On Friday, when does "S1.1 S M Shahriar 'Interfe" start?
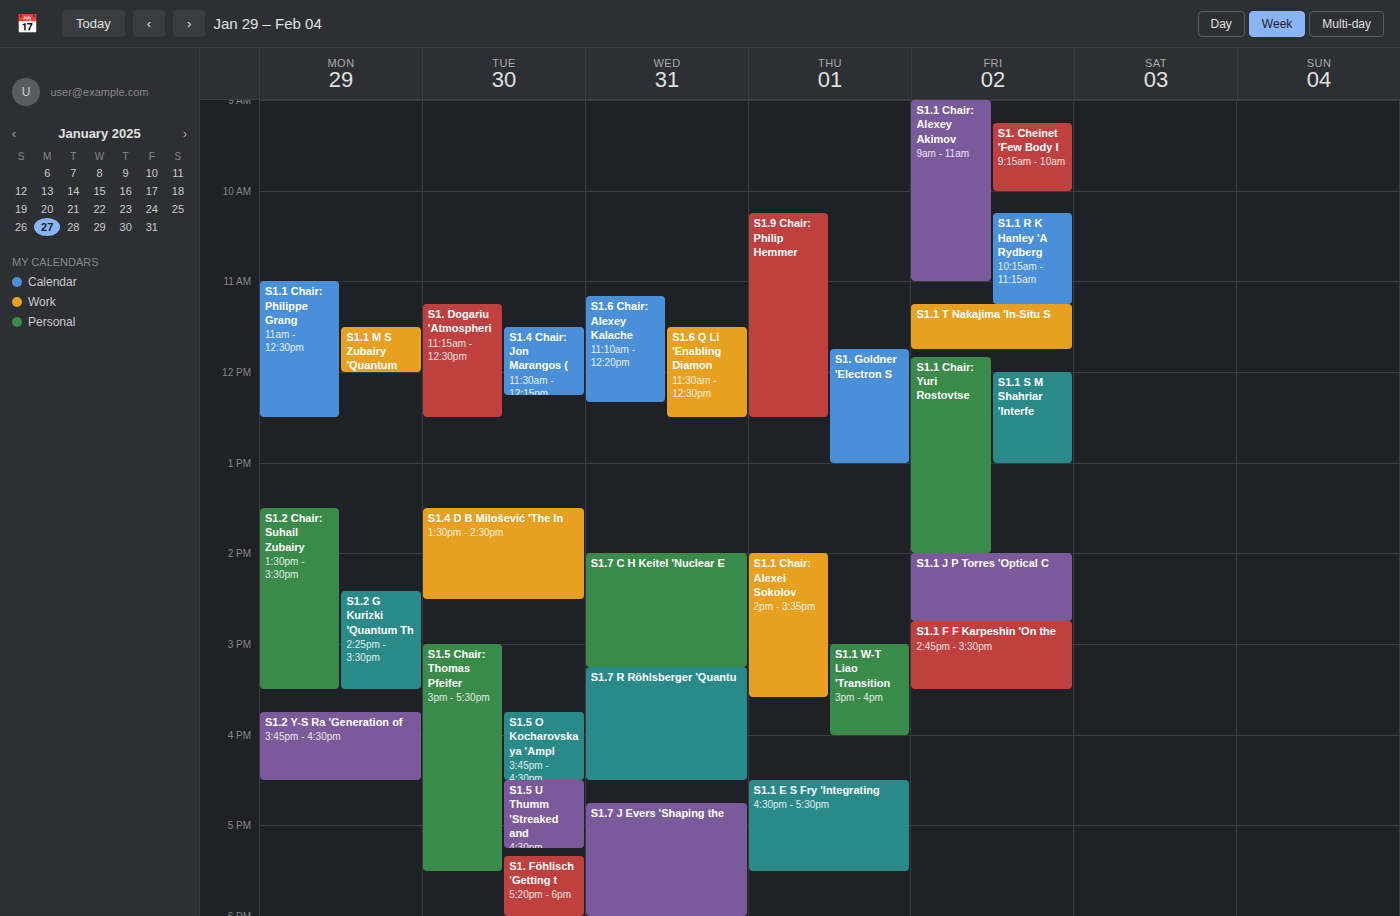
12:00 PM